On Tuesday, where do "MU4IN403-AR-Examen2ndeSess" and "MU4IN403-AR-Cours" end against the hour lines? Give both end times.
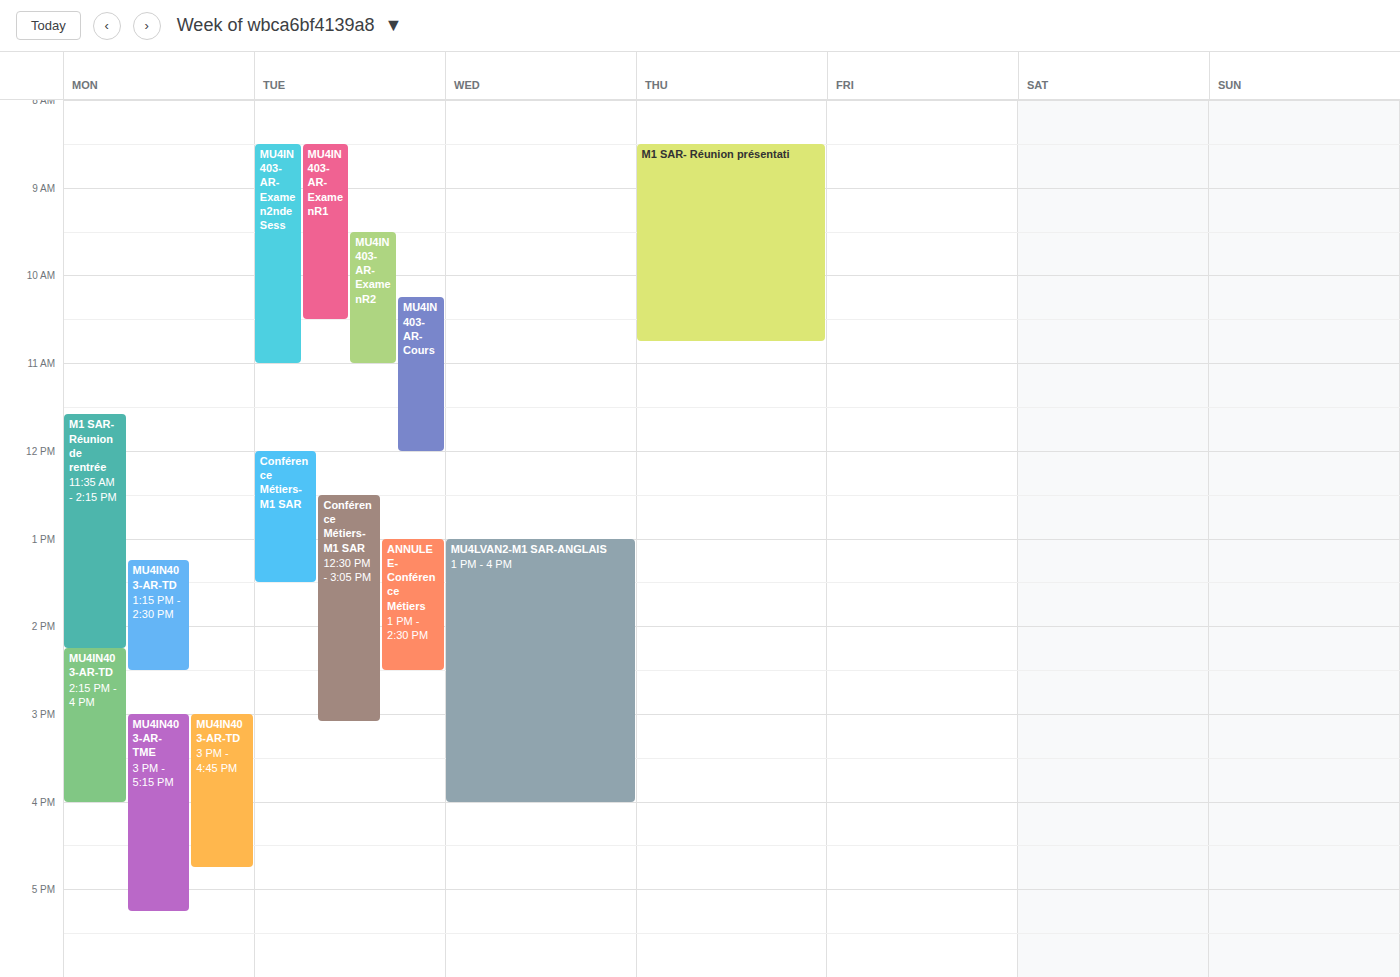
"MU4IN403-AR-Examen2ndeSess": 11:00 AM, exactly on the 11 AM line. "MU4IN403-AR-Cours": 12:00 PM, exactly on the 12 PM line.